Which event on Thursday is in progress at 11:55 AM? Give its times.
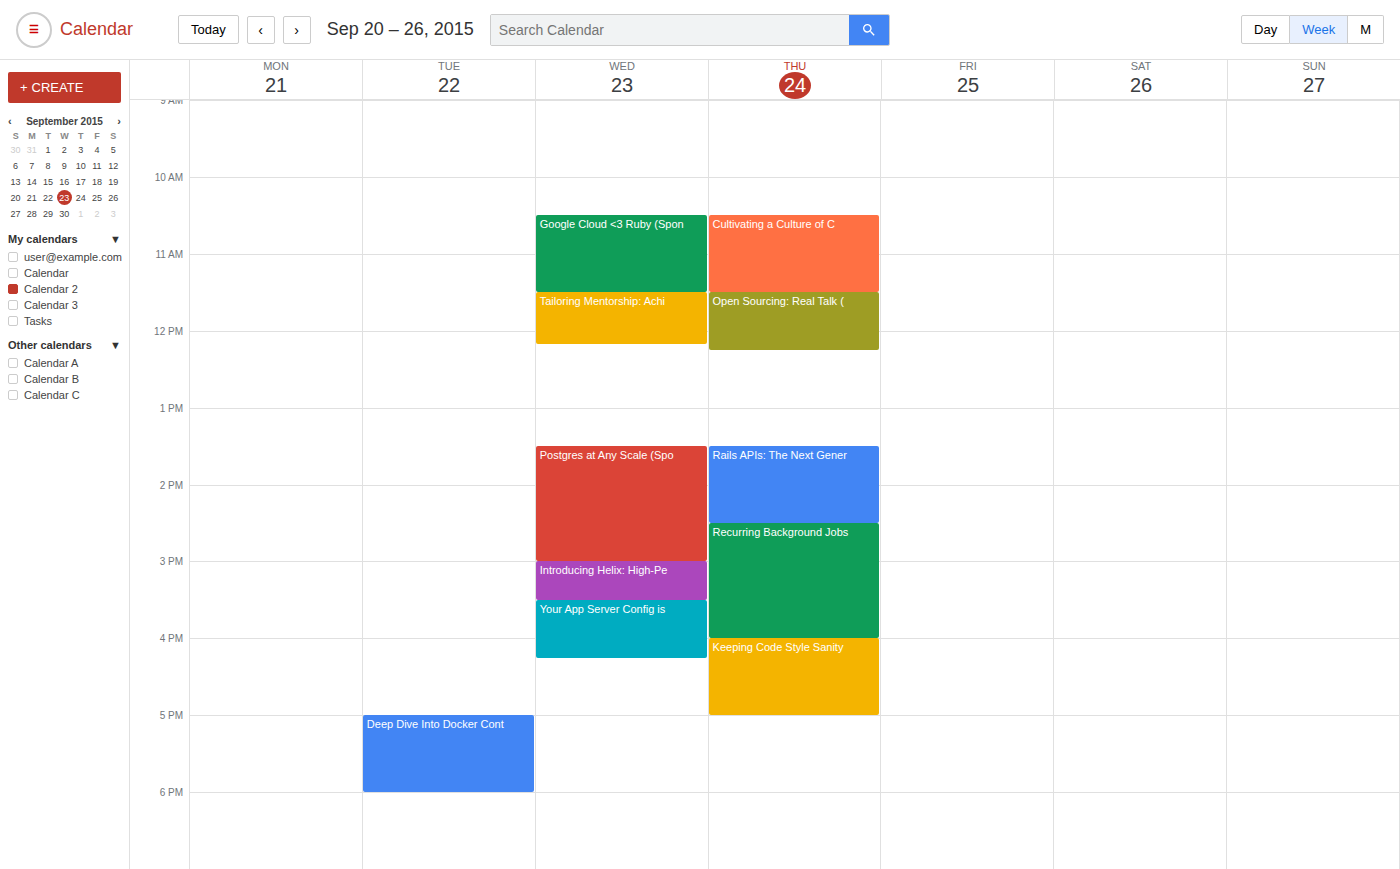
"Open Sourcing: Real Talk (", 11:30 AM to 12:15 PM